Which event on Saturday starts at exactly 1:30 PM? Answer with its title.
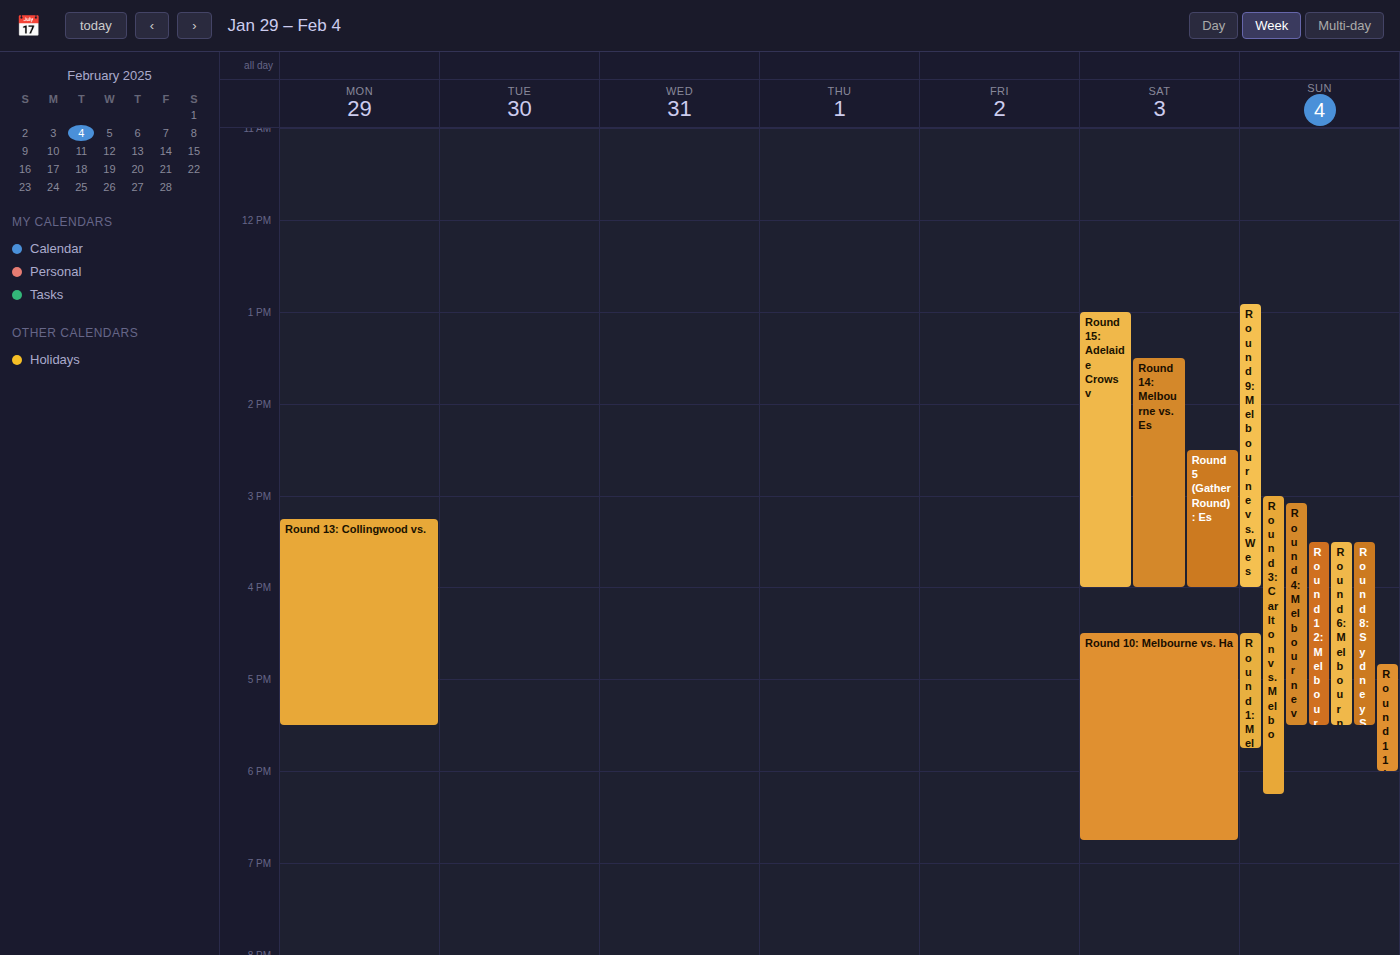
"Round 14: Melbourne vs. Es"